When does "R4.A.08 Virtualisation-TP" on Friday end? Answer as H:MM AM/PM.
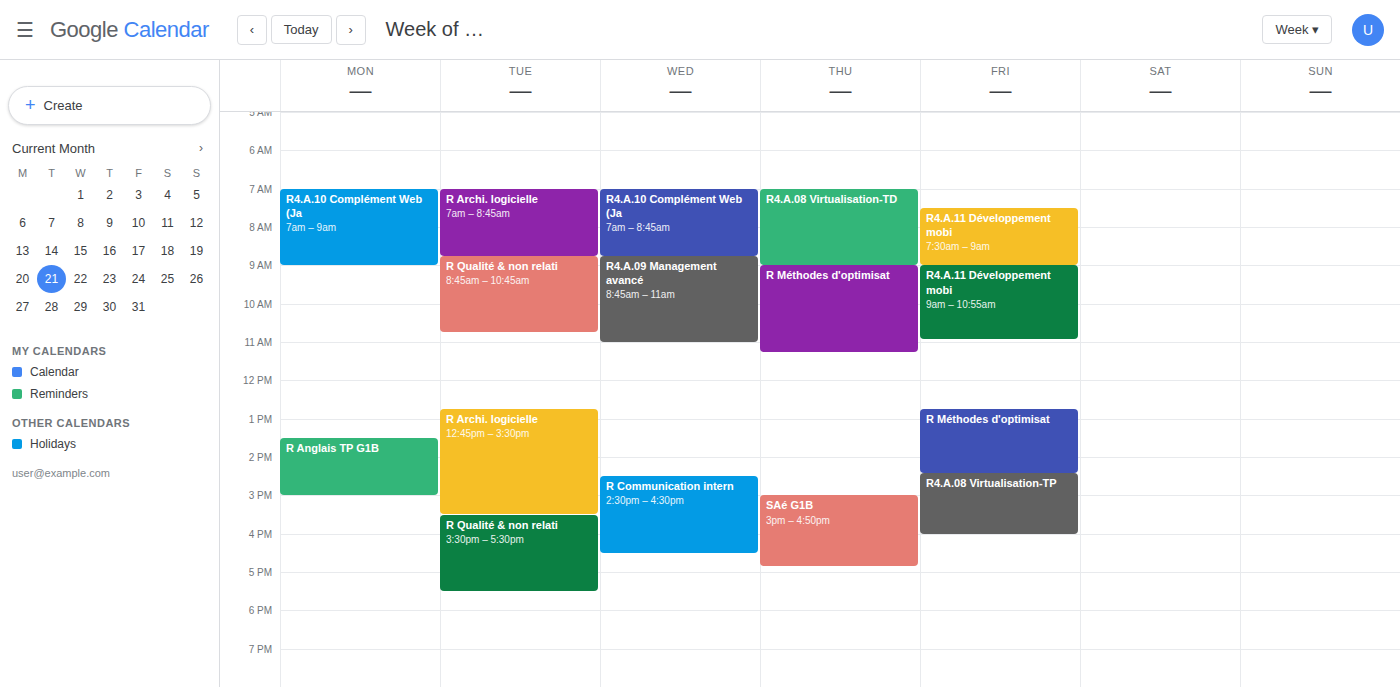
4:00 PM